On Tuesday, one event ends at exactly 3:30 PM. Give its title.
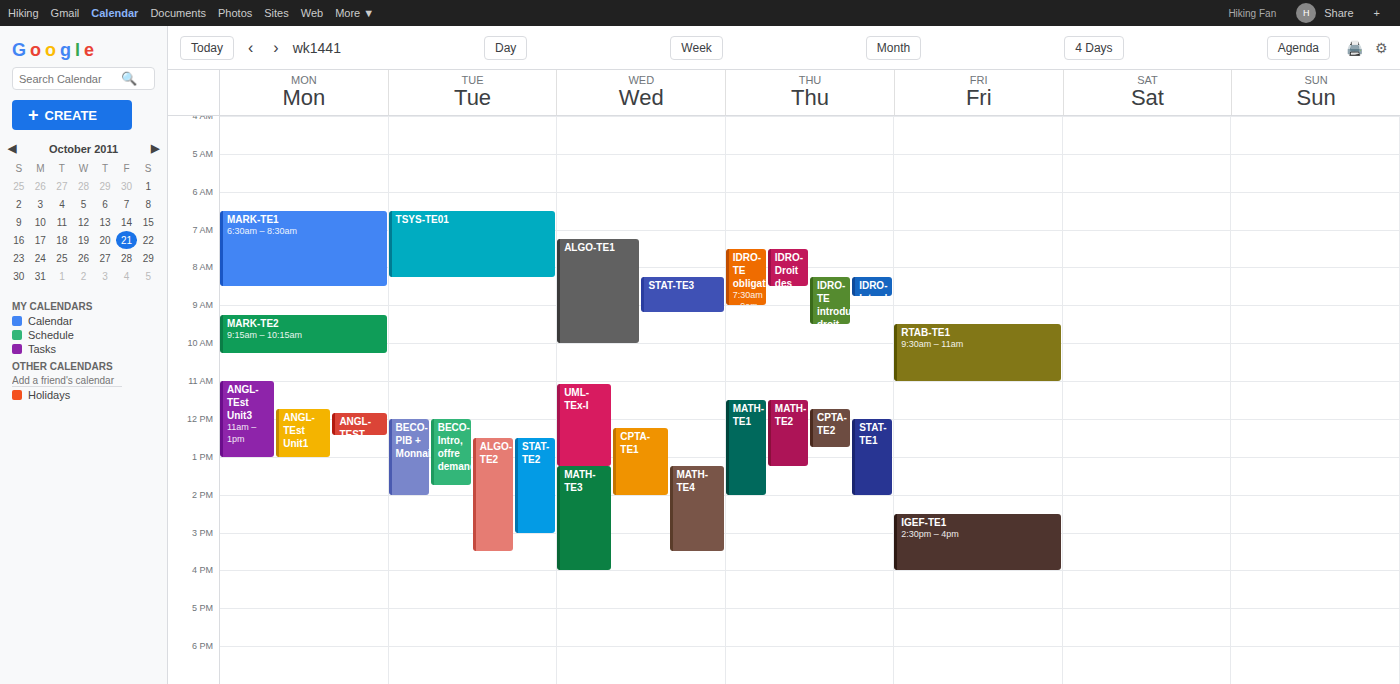
"ALGO-TE2"